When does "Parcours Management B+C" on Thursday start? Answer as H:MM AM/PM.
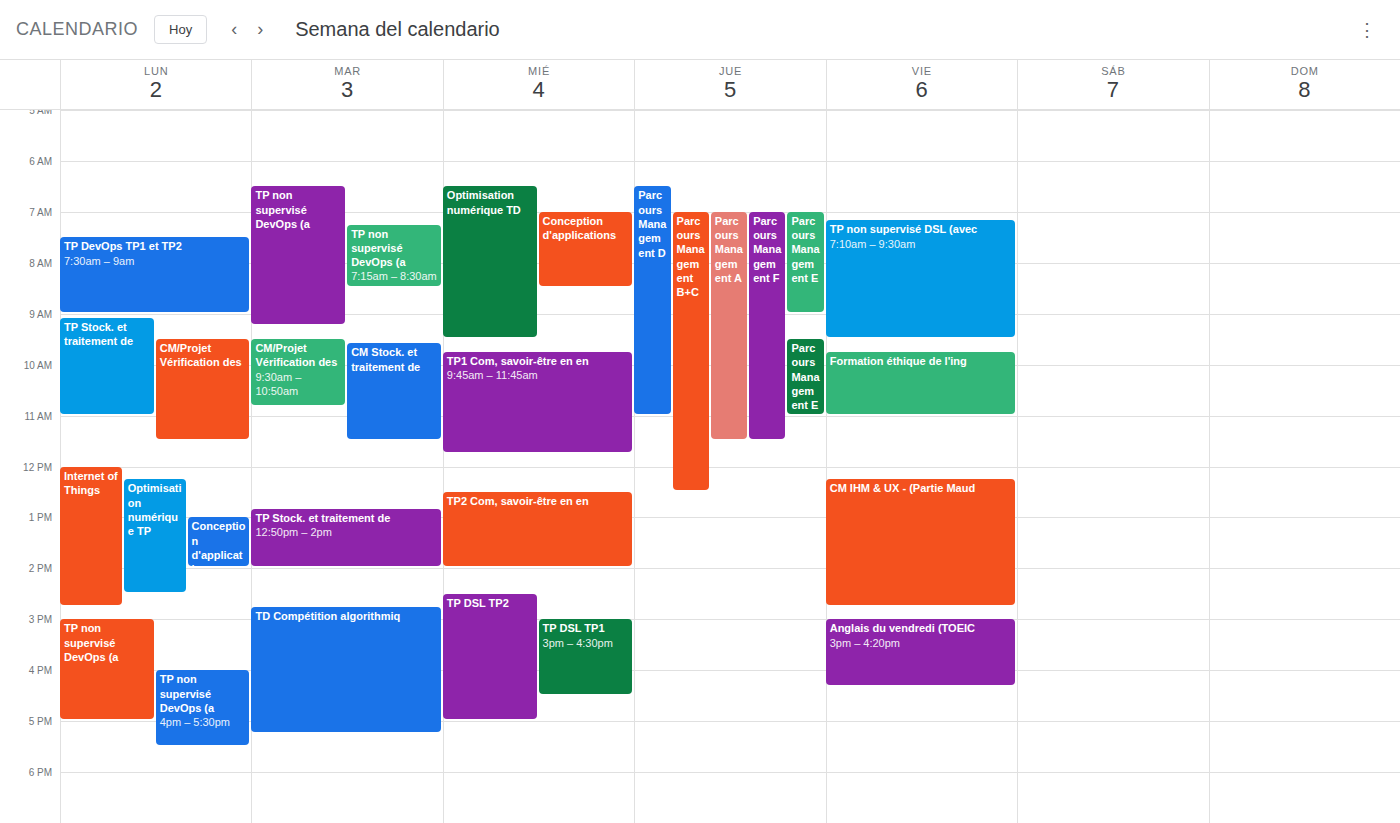
7:00 AM